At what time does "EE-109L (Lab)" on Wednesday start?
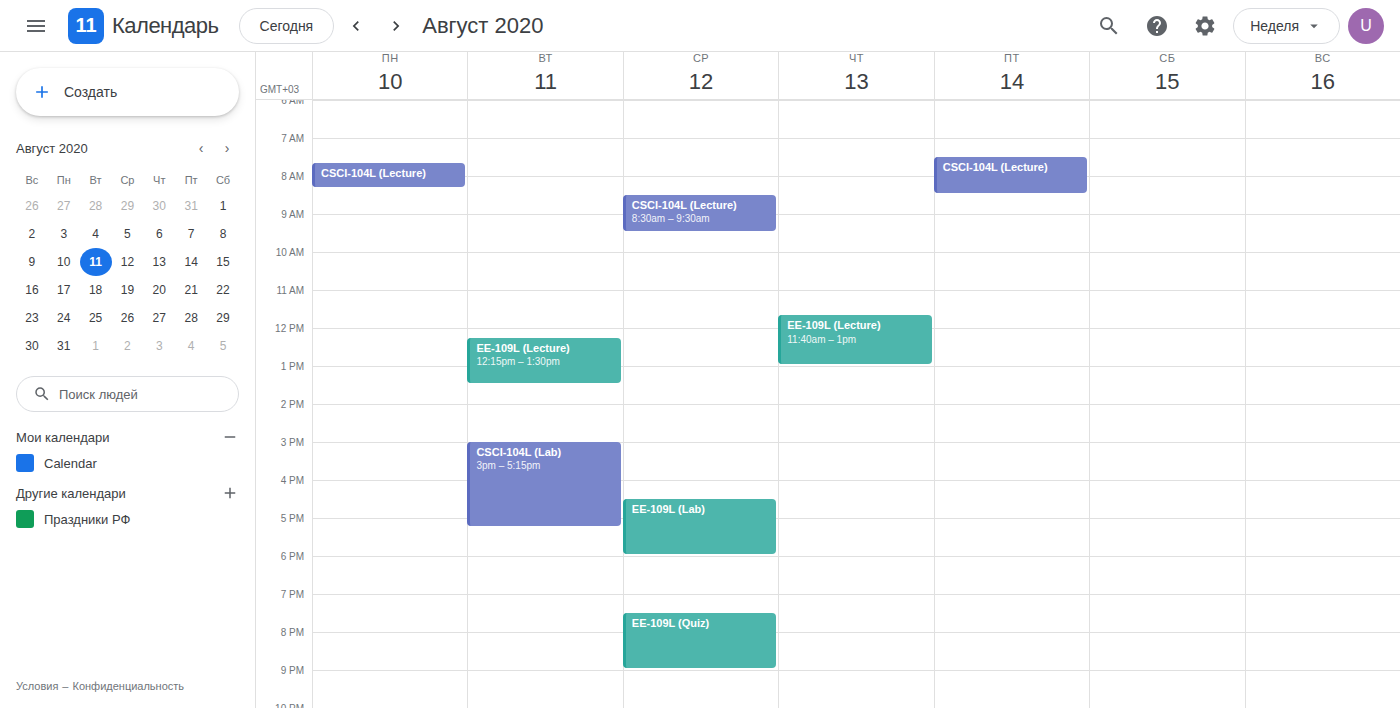
4:30 PM